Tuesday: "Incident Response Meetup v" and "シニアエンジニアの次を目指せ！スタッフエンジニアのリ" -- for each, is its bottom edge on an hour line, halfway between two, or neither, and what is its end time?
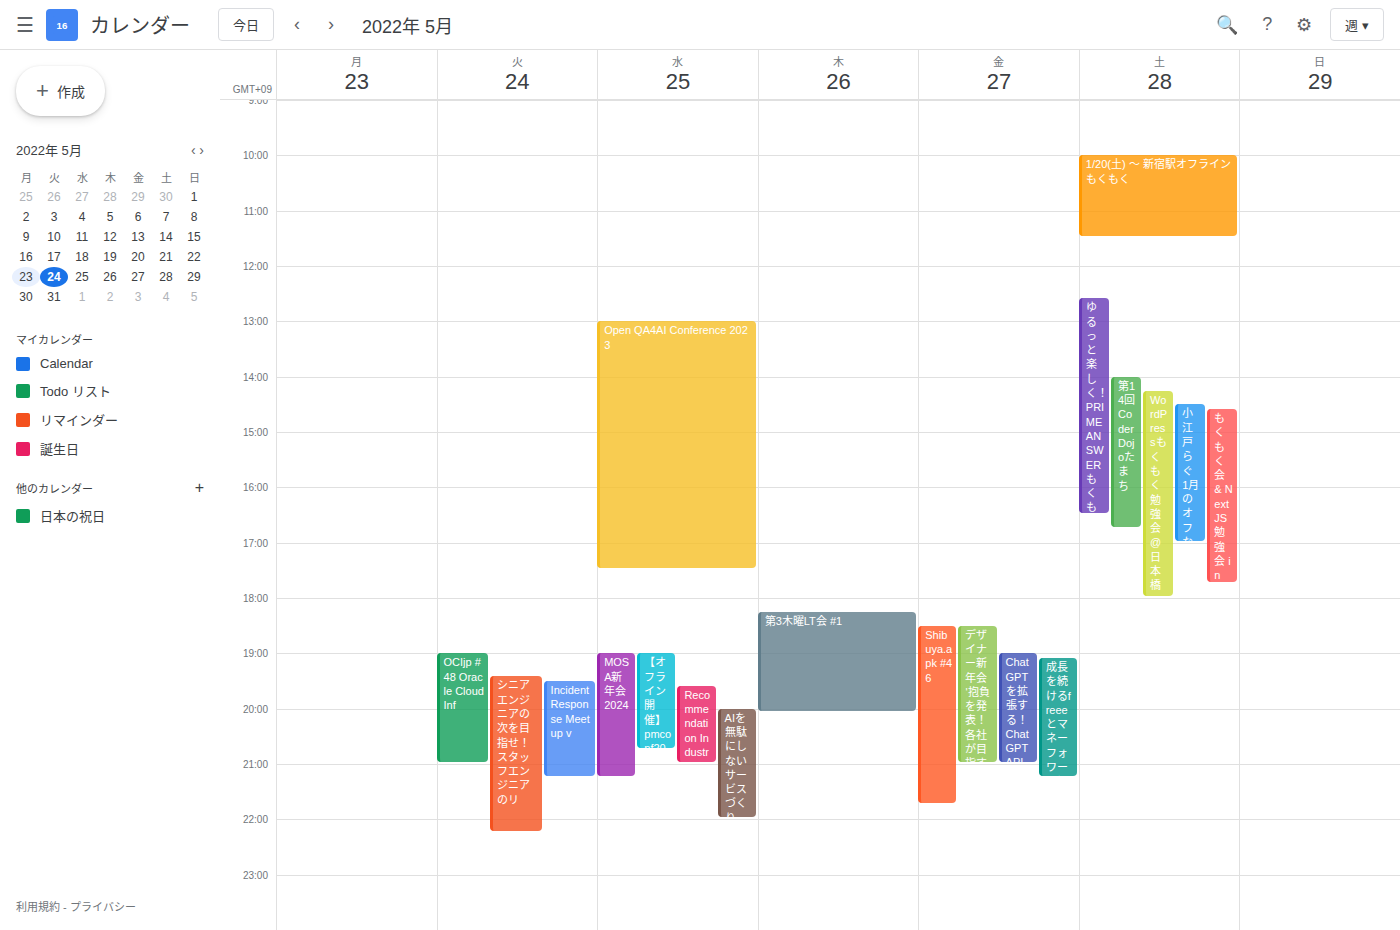
"Incident Response Meetup v": 9:15 PM, neither: a quarter of the way from the 9 PM line to the 10 PM line. "シニアエンジニアの次を目指せ！スタッフエンジニアのリ": 10:15 PM, neither: a quarter of the way from the 10 PM line to the 11 PM line.